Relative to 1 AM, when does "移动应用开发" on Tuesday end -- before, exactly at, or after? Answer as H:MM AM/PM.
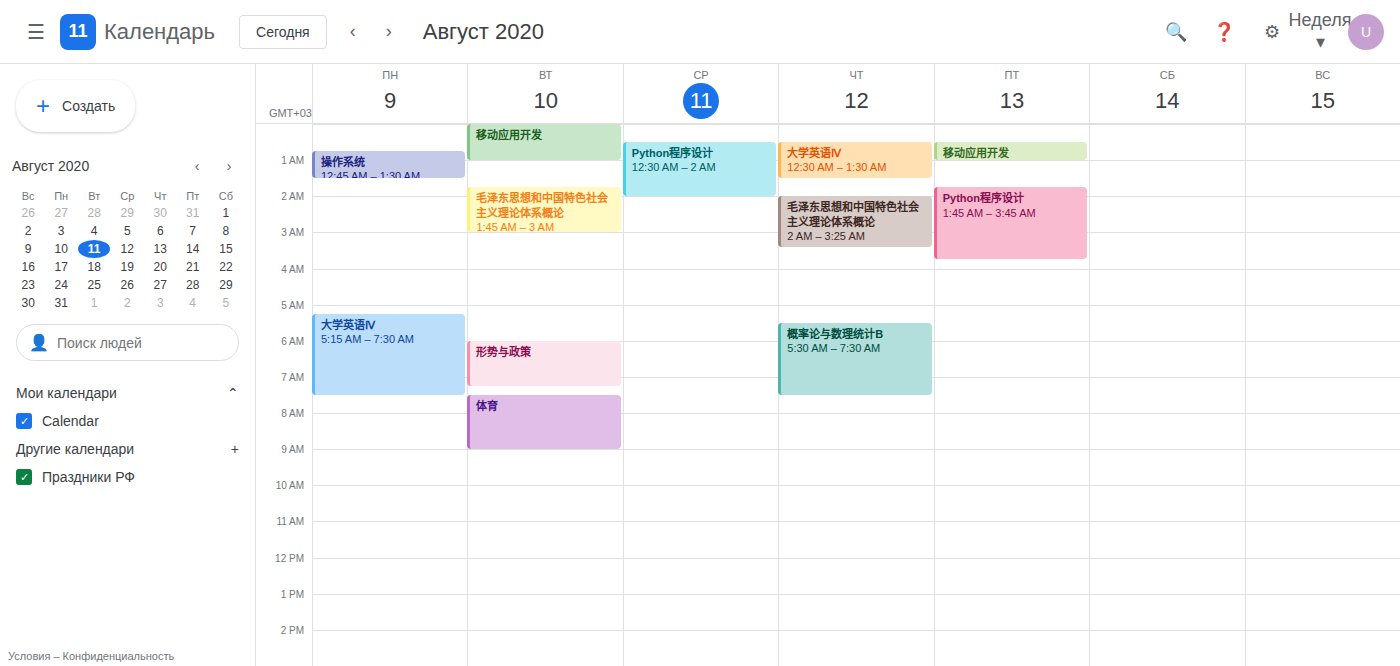
1:00 AM -- exactly at 1 AM, on the 1 AM line.